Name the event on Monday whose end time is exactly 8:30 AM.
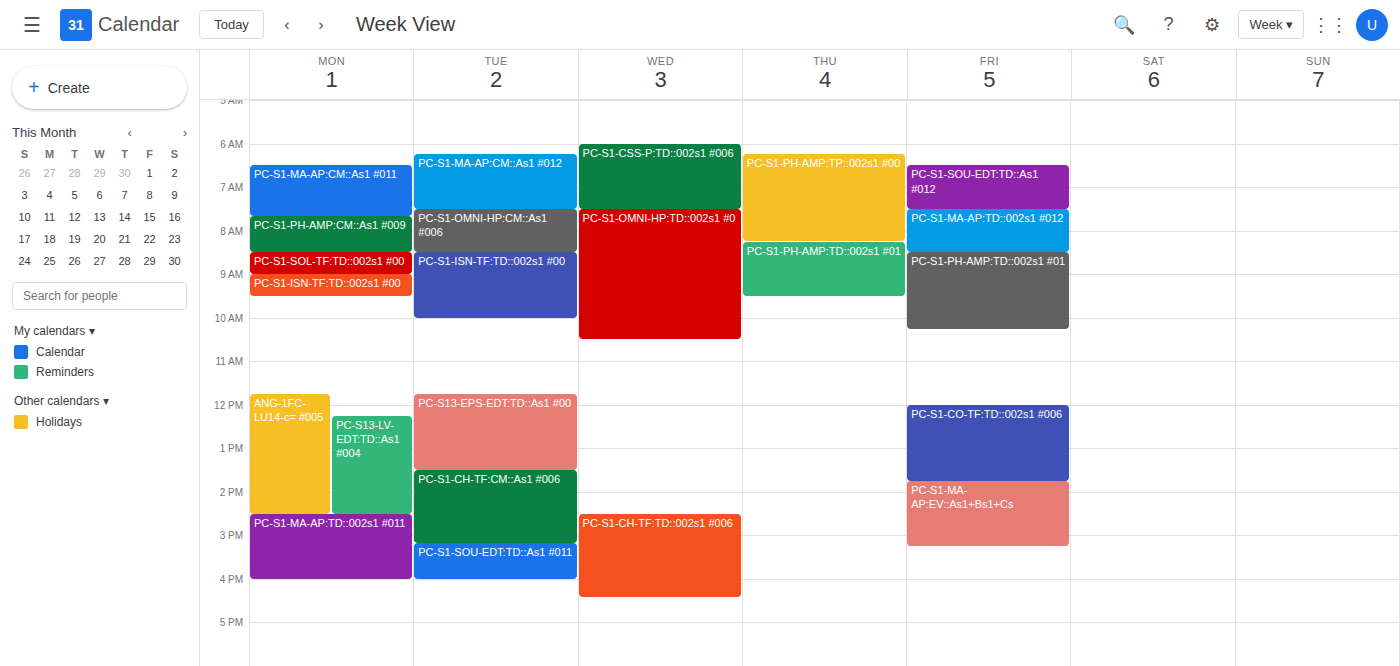
"PC-S1-PH-AMP:CM::As1 #009"